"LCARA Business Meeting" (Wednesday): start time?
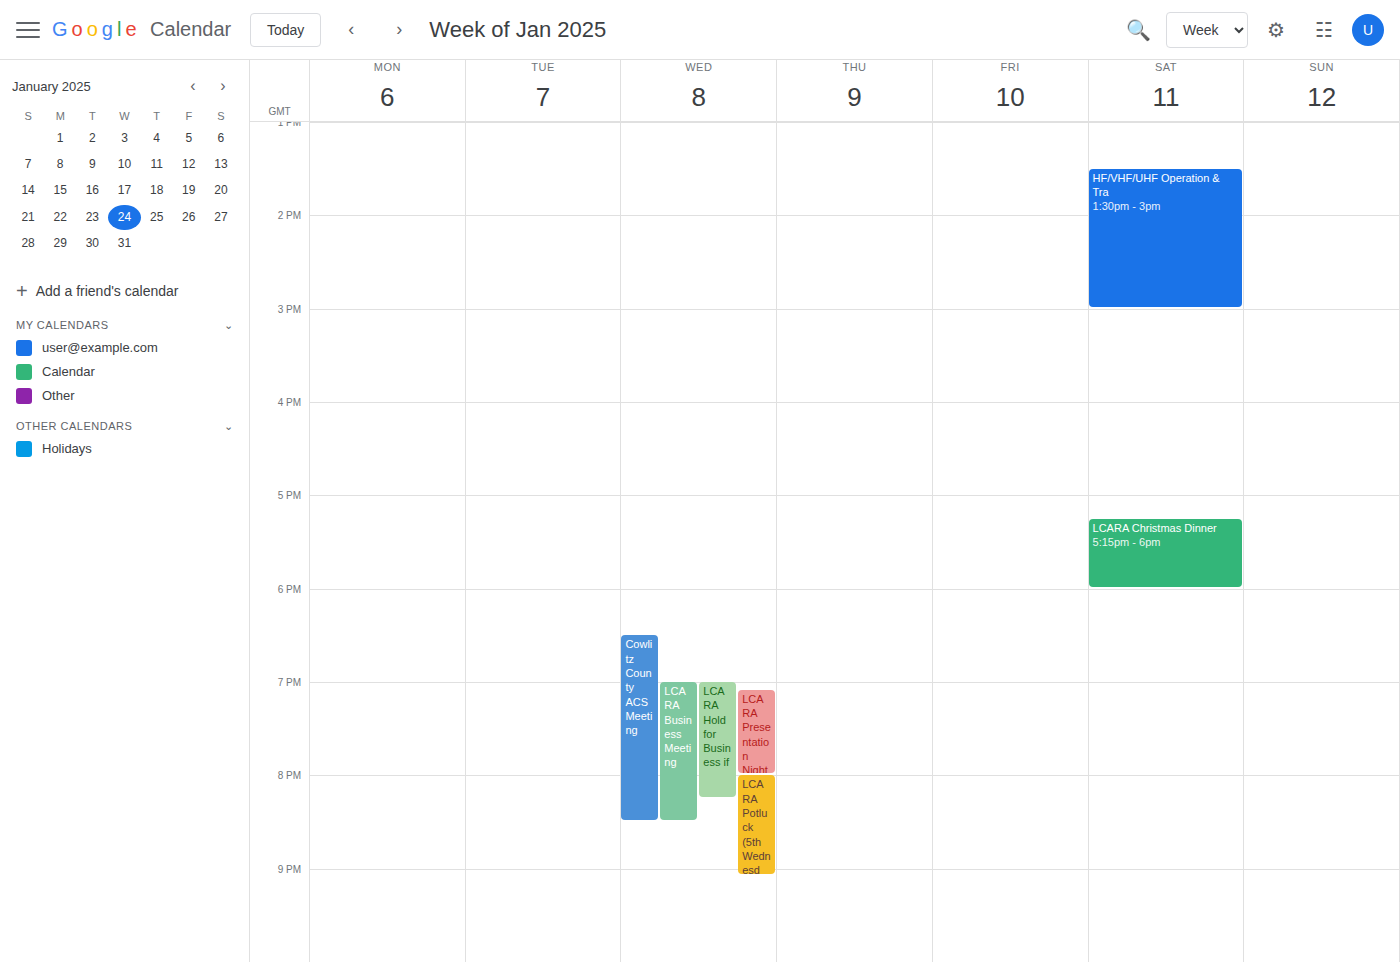
7:00 PM